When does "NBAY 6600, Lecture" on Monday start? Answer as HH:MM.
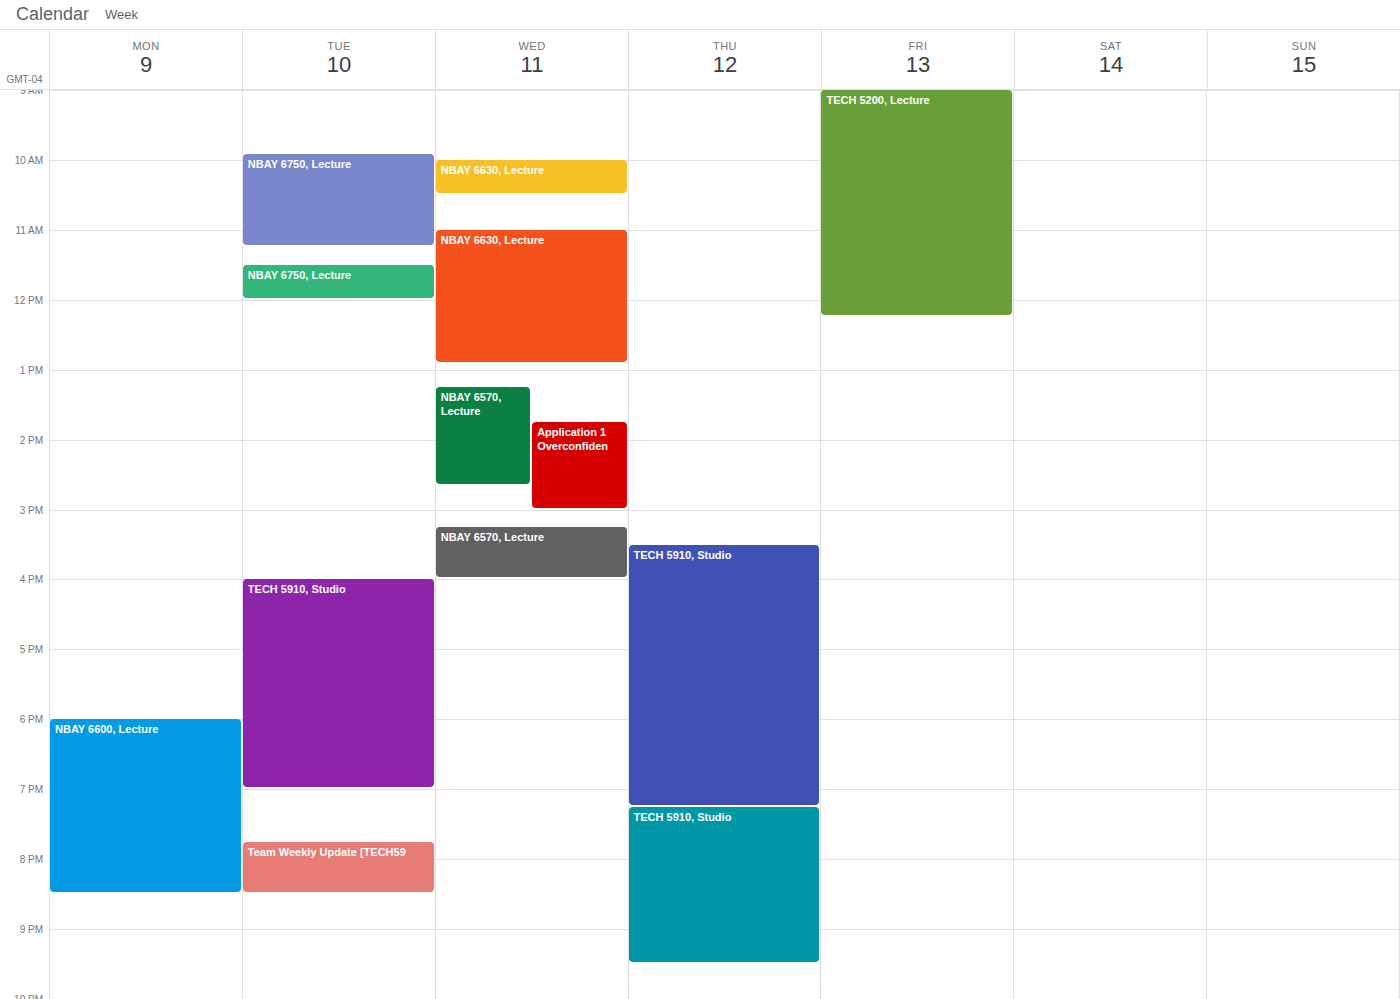
18:00